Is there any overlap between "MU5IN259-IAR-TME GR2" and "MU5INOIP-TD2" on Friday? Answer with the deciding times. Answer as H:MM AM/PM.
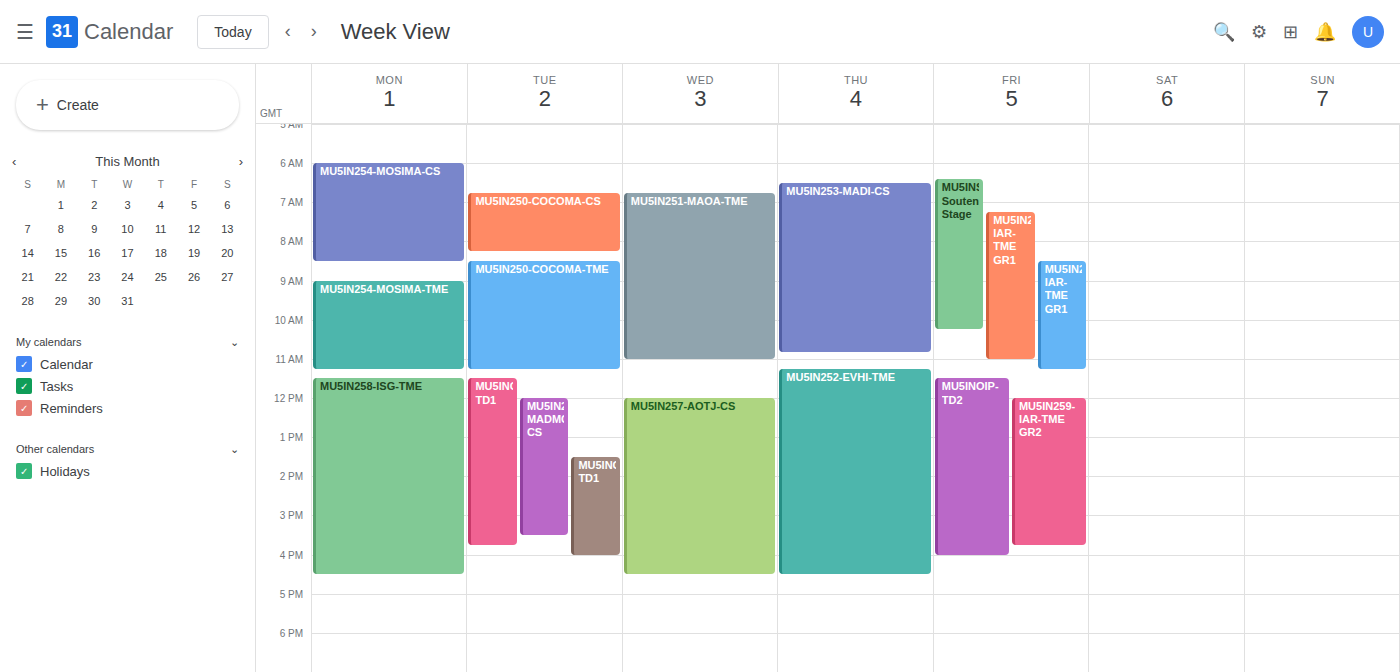
"MU5IN259-IAR-TME GR2" runs 12:00 PM to 3:45 PM, inside "MU5INOIP-TD2" -- they overlap.